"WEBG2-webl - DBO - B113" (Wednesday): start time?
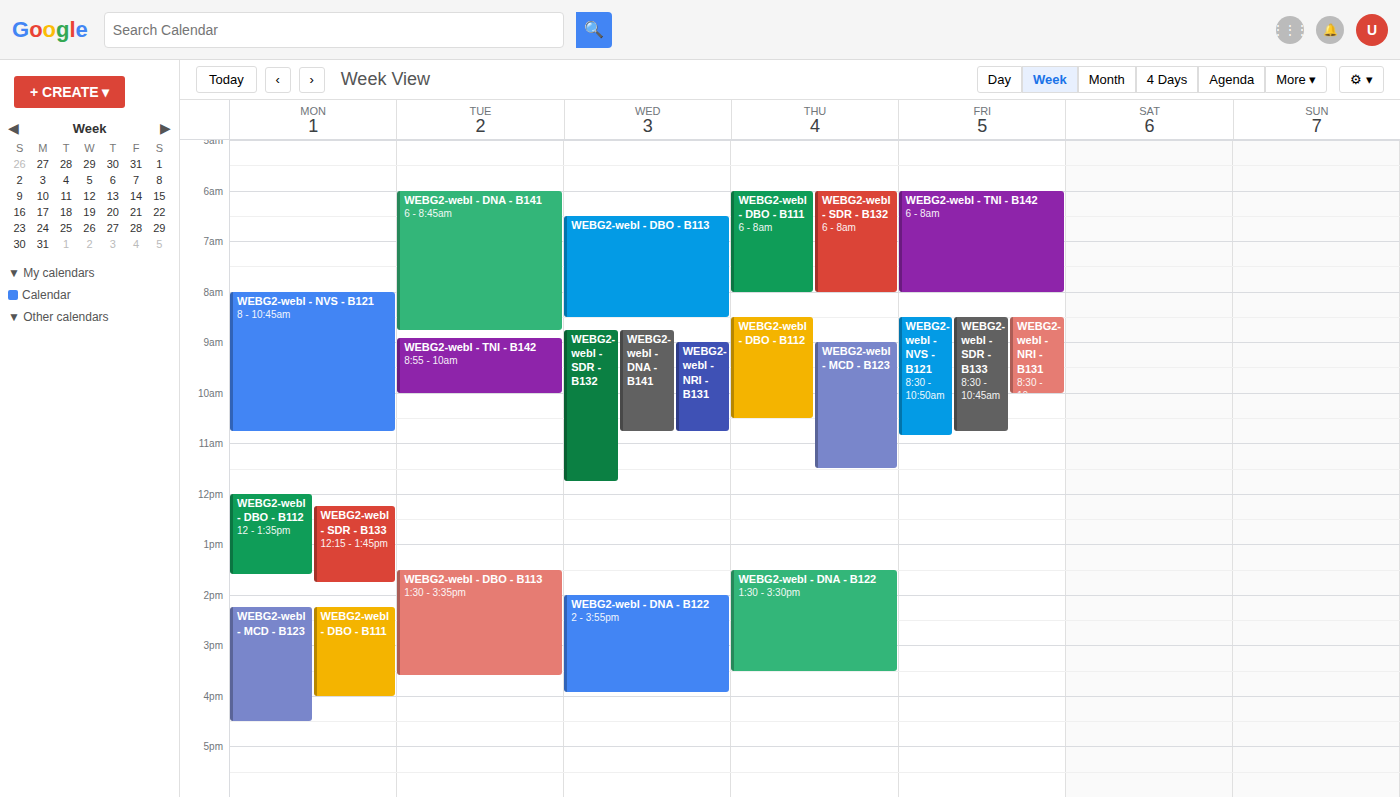
06:30